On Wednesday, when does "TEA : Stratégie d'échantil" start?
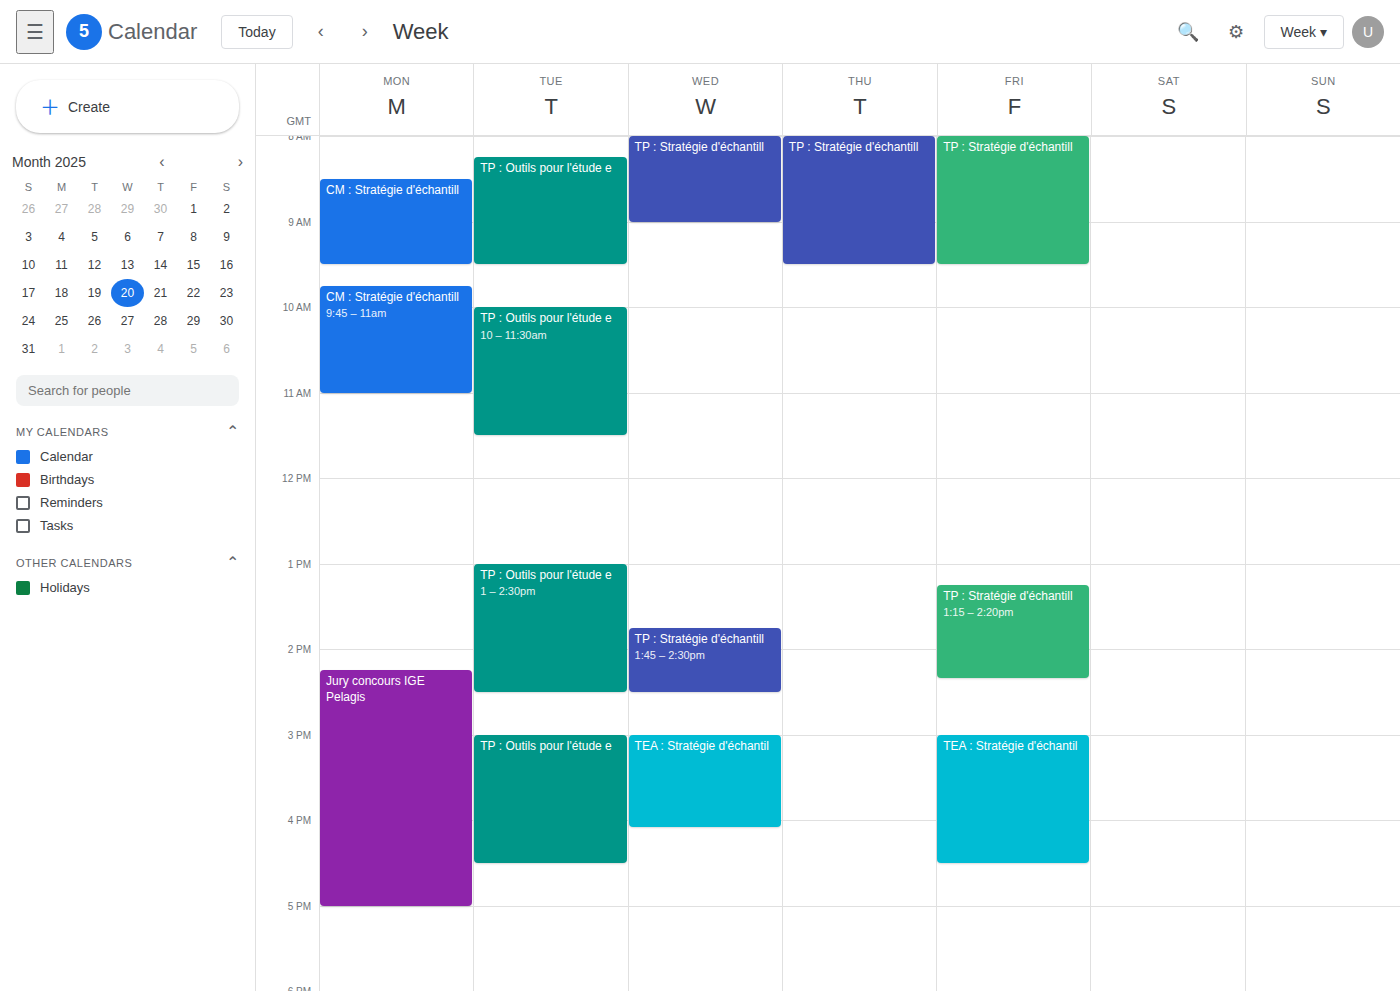
3:00 PM